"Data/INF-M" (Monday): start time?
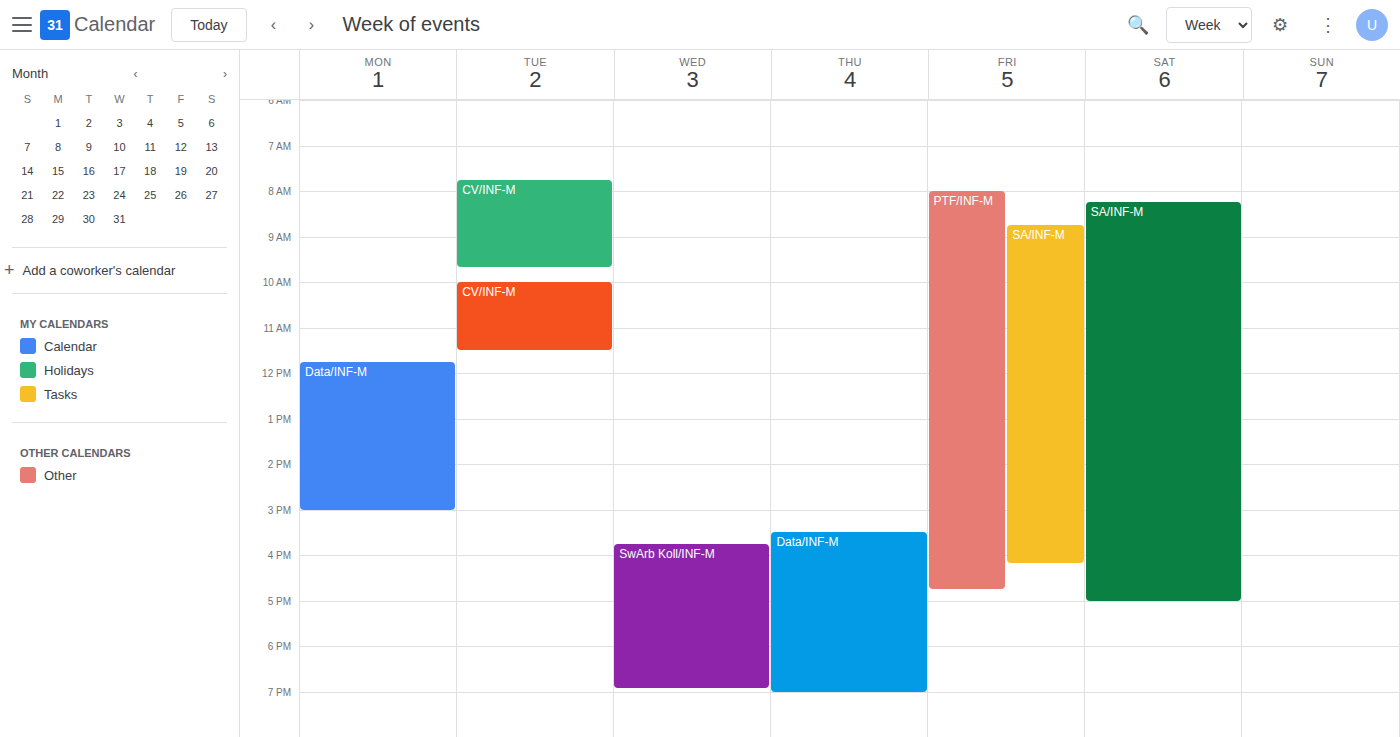
11:45 AM